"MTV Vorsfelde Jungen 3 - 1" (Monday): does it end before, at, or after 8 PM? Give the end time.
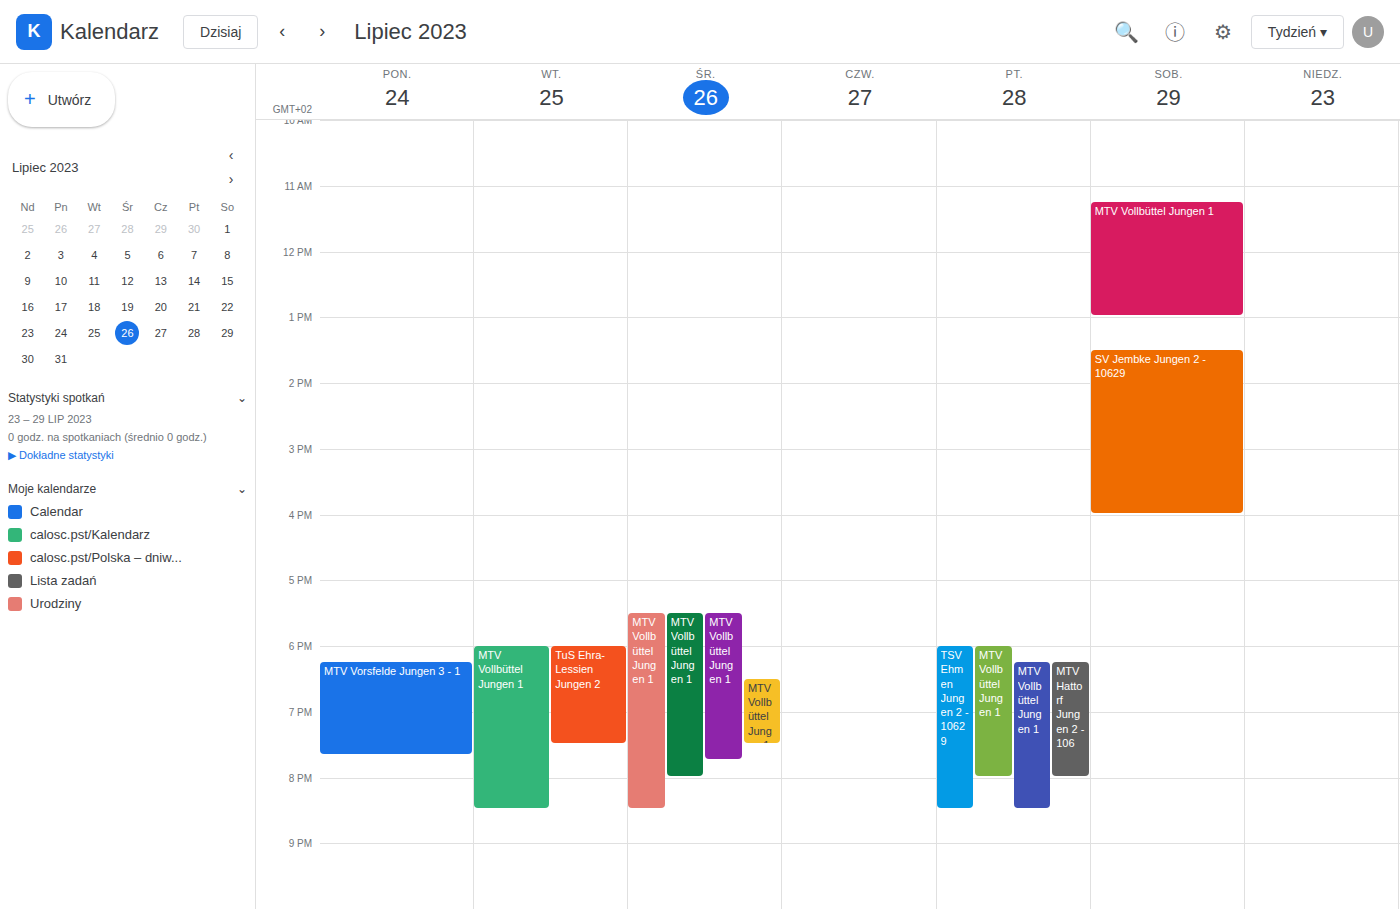
7:40 PM -- before 8 PM, 20 minutes above the 8 PM line.